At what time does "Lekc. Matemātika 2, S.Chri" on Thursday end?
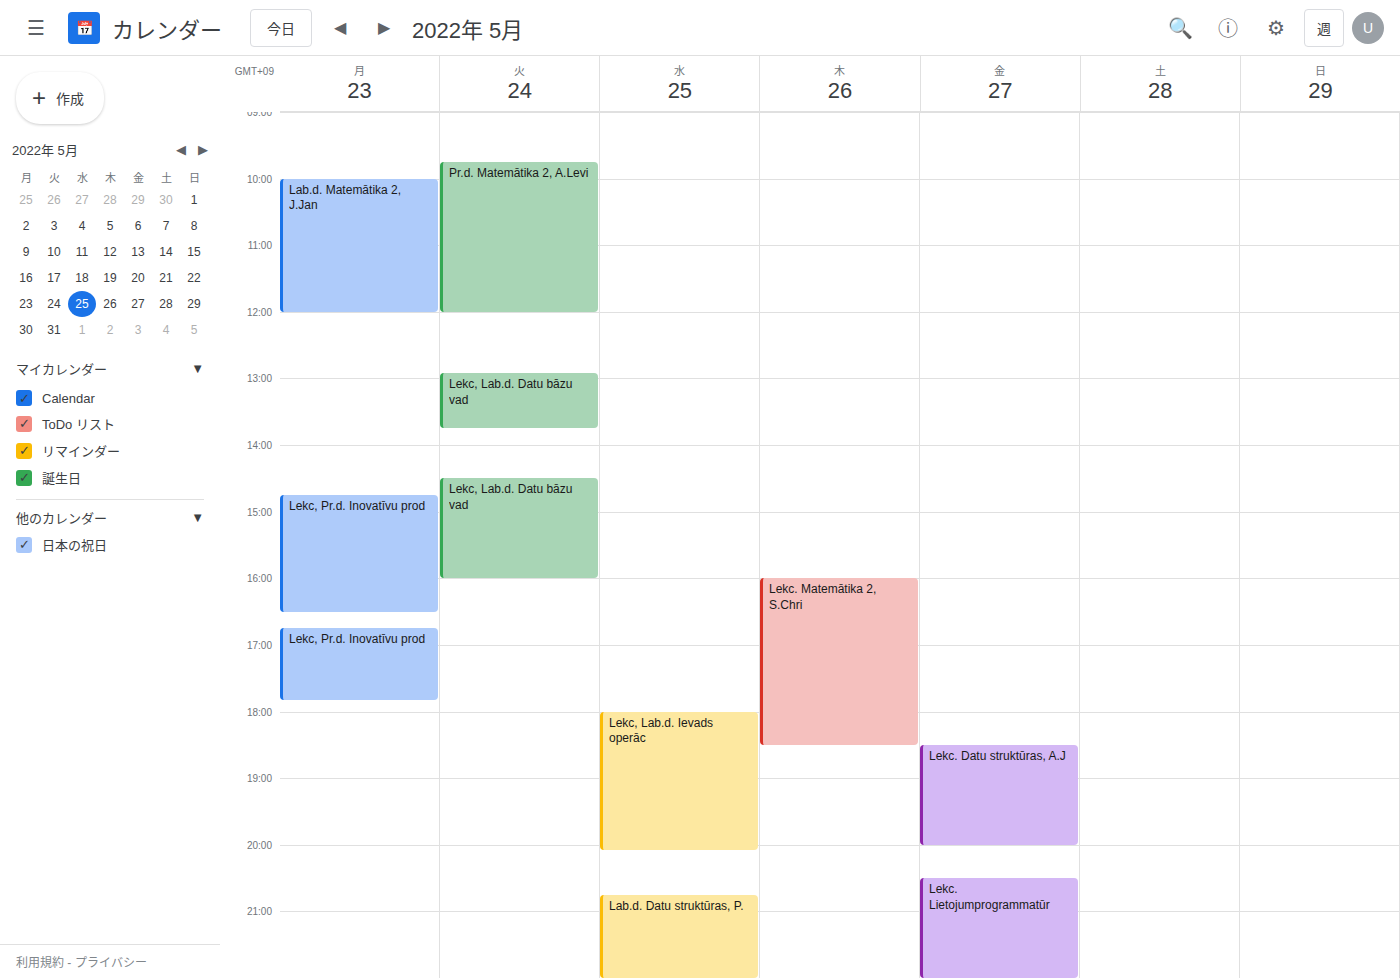
18:30